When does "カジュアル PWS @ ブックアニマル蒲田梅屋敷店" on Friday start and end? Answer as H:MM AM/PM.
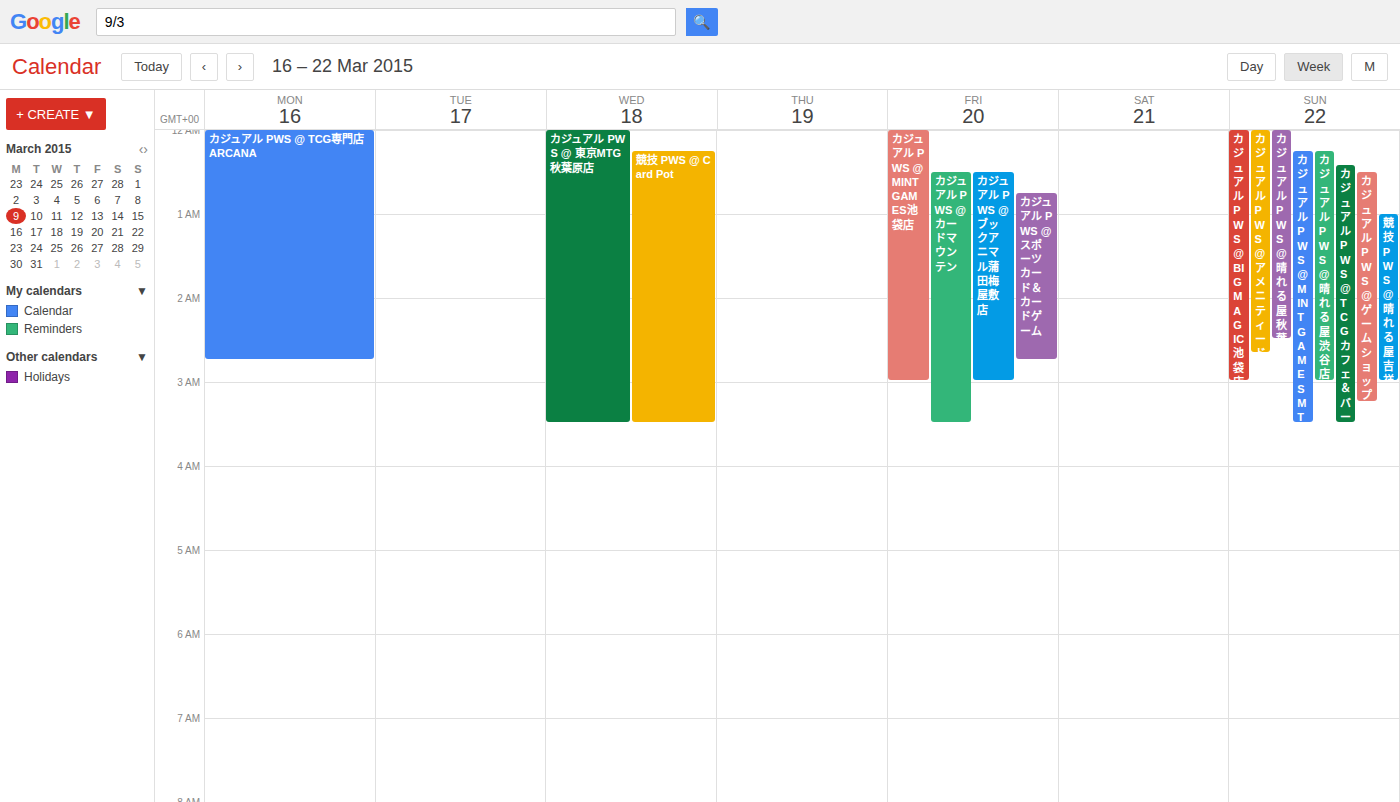
12:30 AM to 3:00 AM